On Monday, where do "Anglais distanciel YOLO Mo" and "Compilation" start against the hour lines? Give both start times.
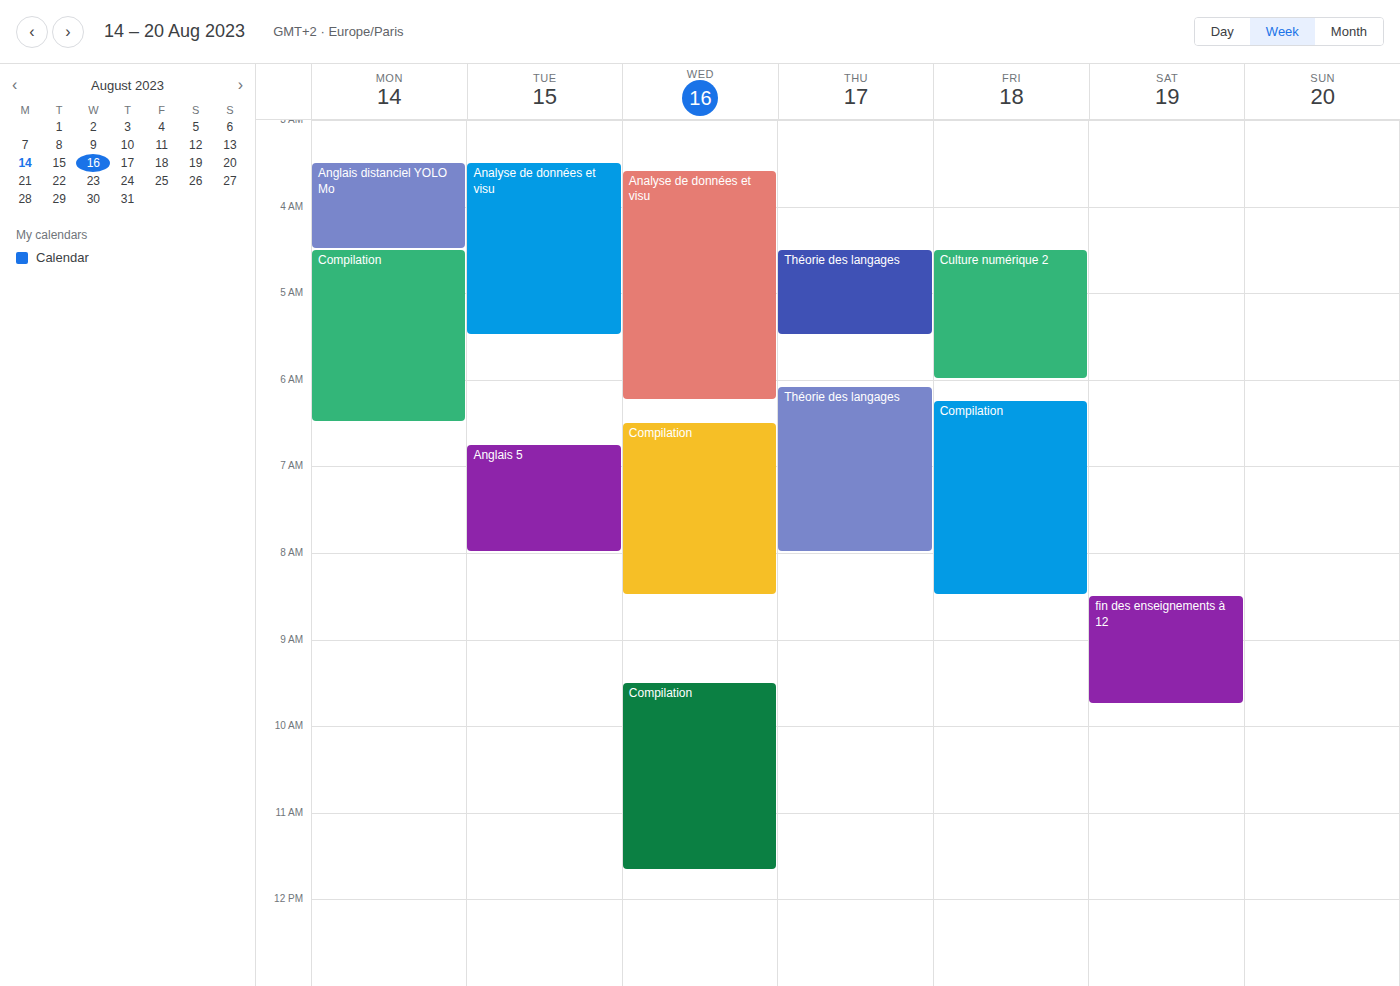
"Anglais distanciel YOLO Mo": 3:30 AM, halfway between the 3 AM and 4 AM lines. "Compilation": 4:30 AM, halfway between the 4 AM and 5 AM lines.